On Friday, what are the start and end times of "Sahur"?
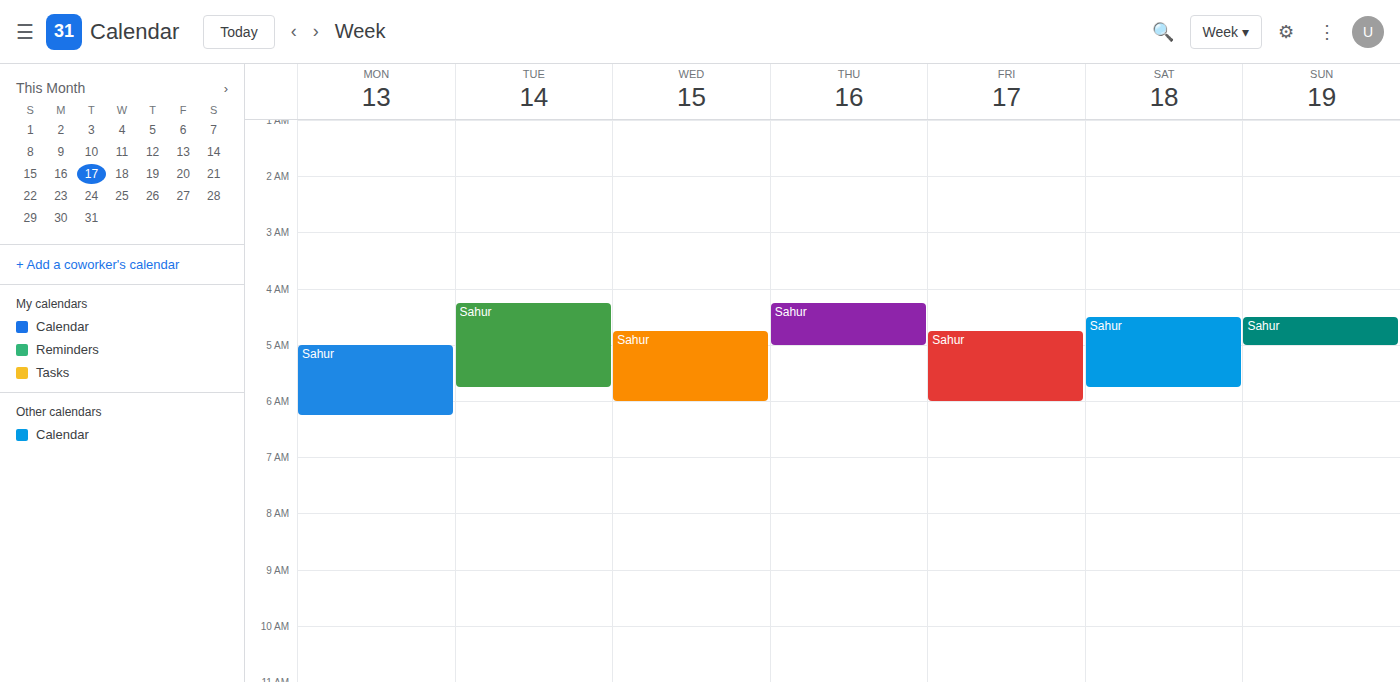
4:45 AM to 6:00 AM